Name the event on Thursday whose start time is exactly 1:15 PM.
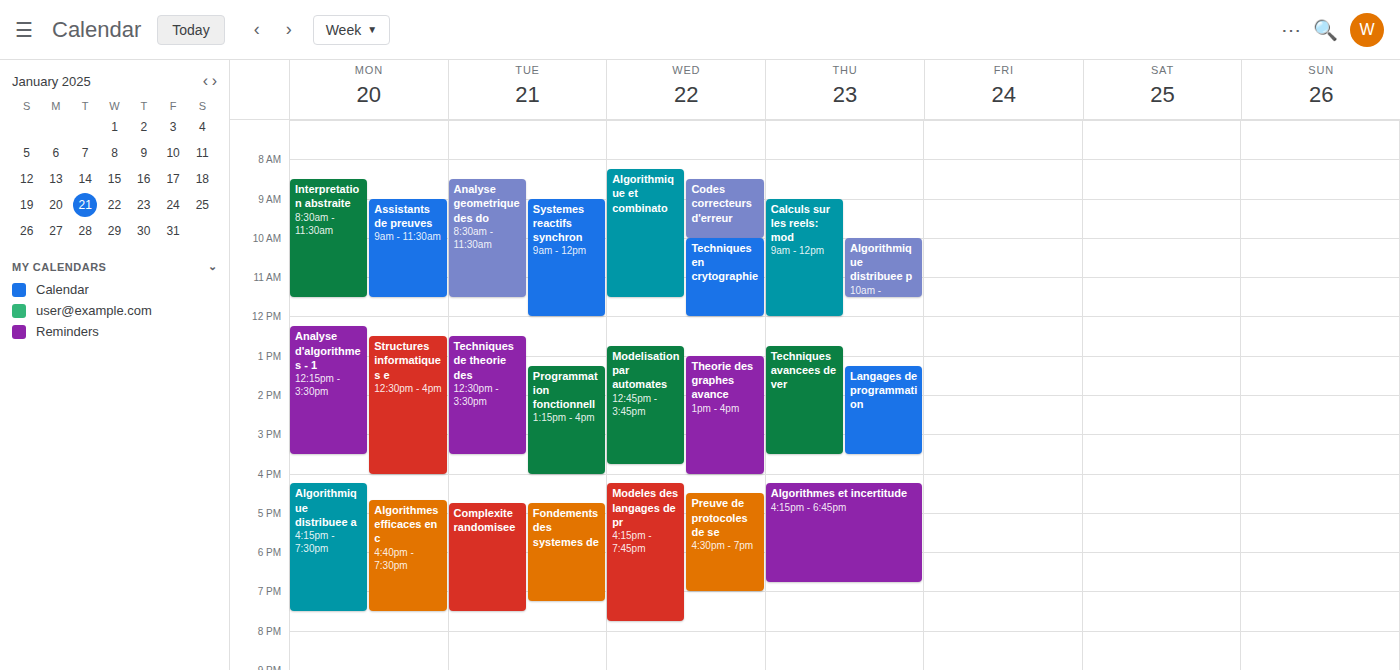
"Langages de programmation"